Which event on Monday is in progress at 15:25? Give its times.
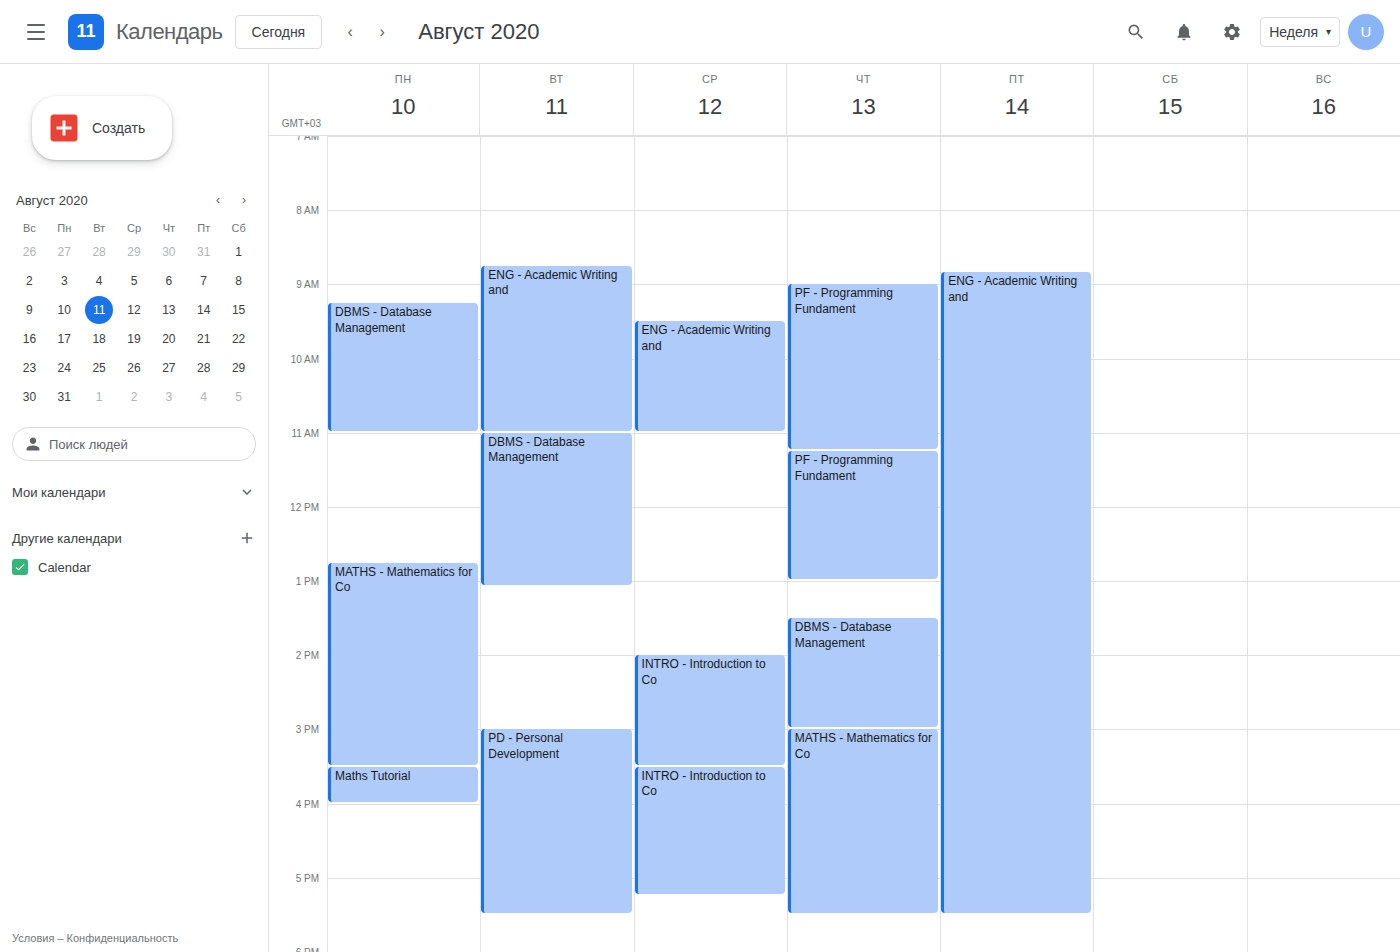
"MATHS - Mathematics for Co", 12:45 to 15:30